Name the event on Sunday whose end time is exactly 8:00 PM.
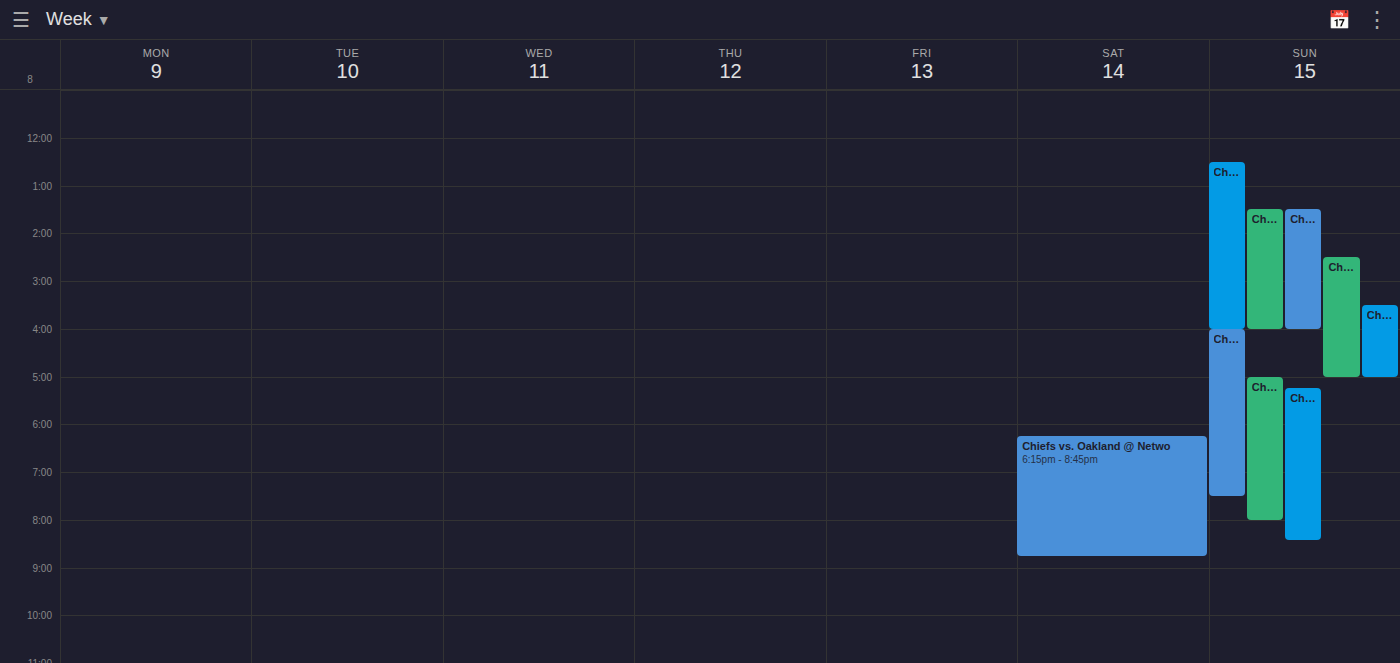
"Chiefs vs. Denver @ INVESC"